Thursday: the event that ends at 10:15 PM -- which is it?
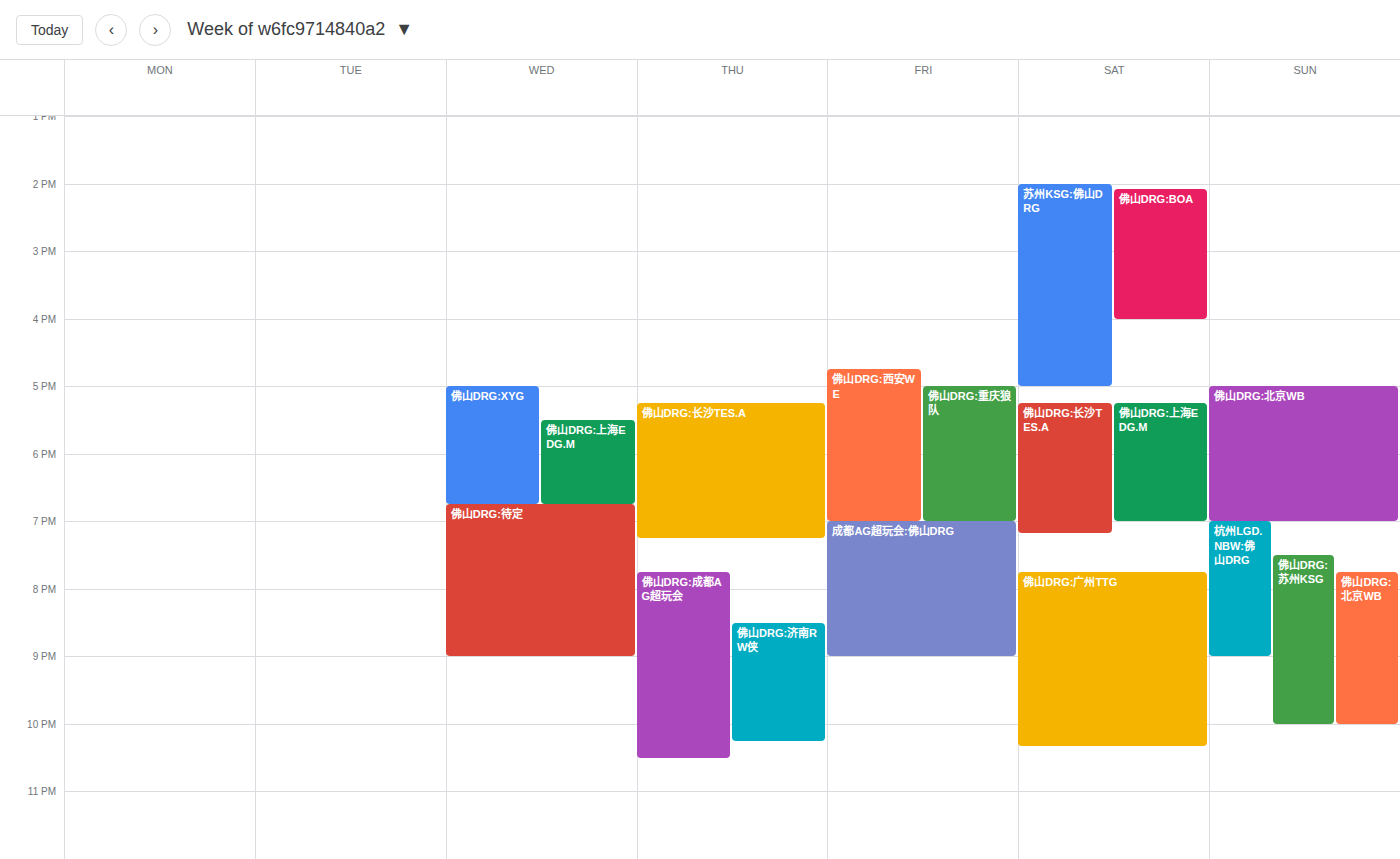
"佛山DRG:济南RW侠"